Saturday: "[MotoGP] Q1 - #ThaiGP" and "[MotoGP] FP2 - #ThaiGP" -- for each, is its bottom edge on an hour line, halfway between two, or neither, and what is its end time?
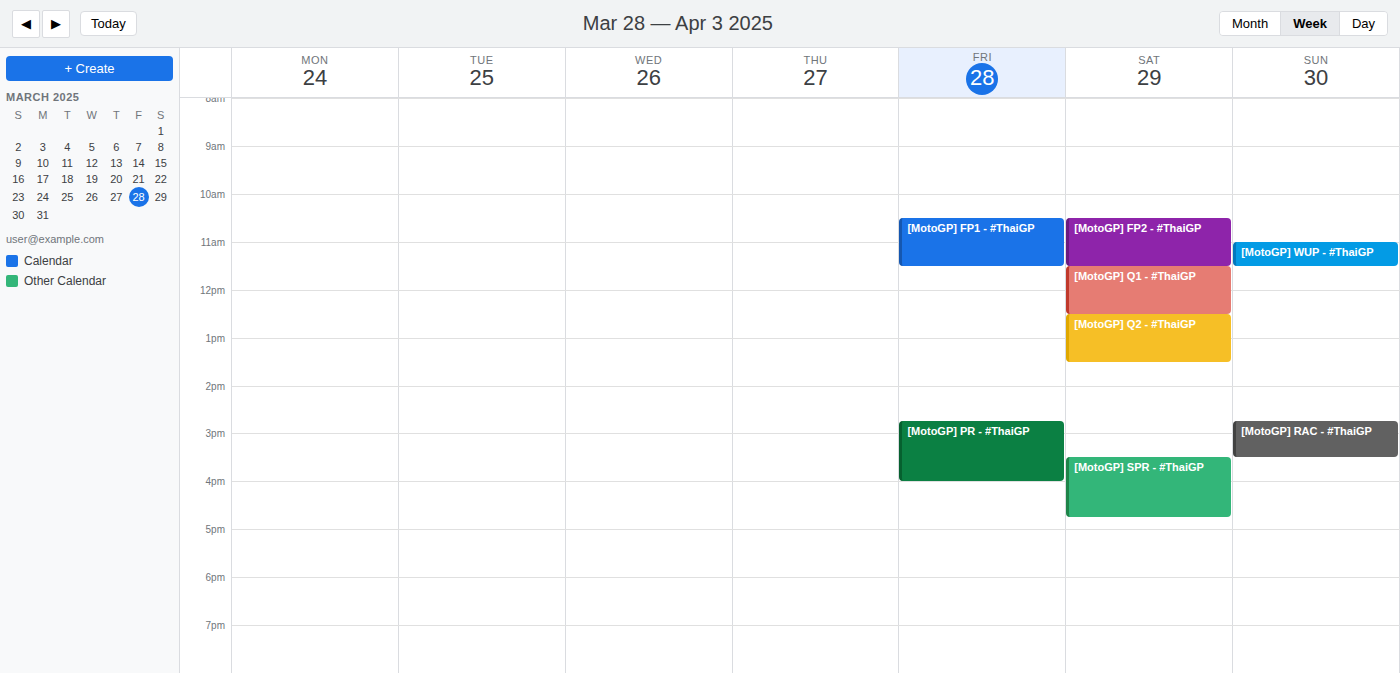
"[MotoGP] Q1 - #ThaiGP": 12:30 PM, halfway between the 12 PM and 1 PM lines. "[MotoGP] FP2 - #ThaiGP": 11:30 AM, halfway between the 11 AM and 12 PM lines.